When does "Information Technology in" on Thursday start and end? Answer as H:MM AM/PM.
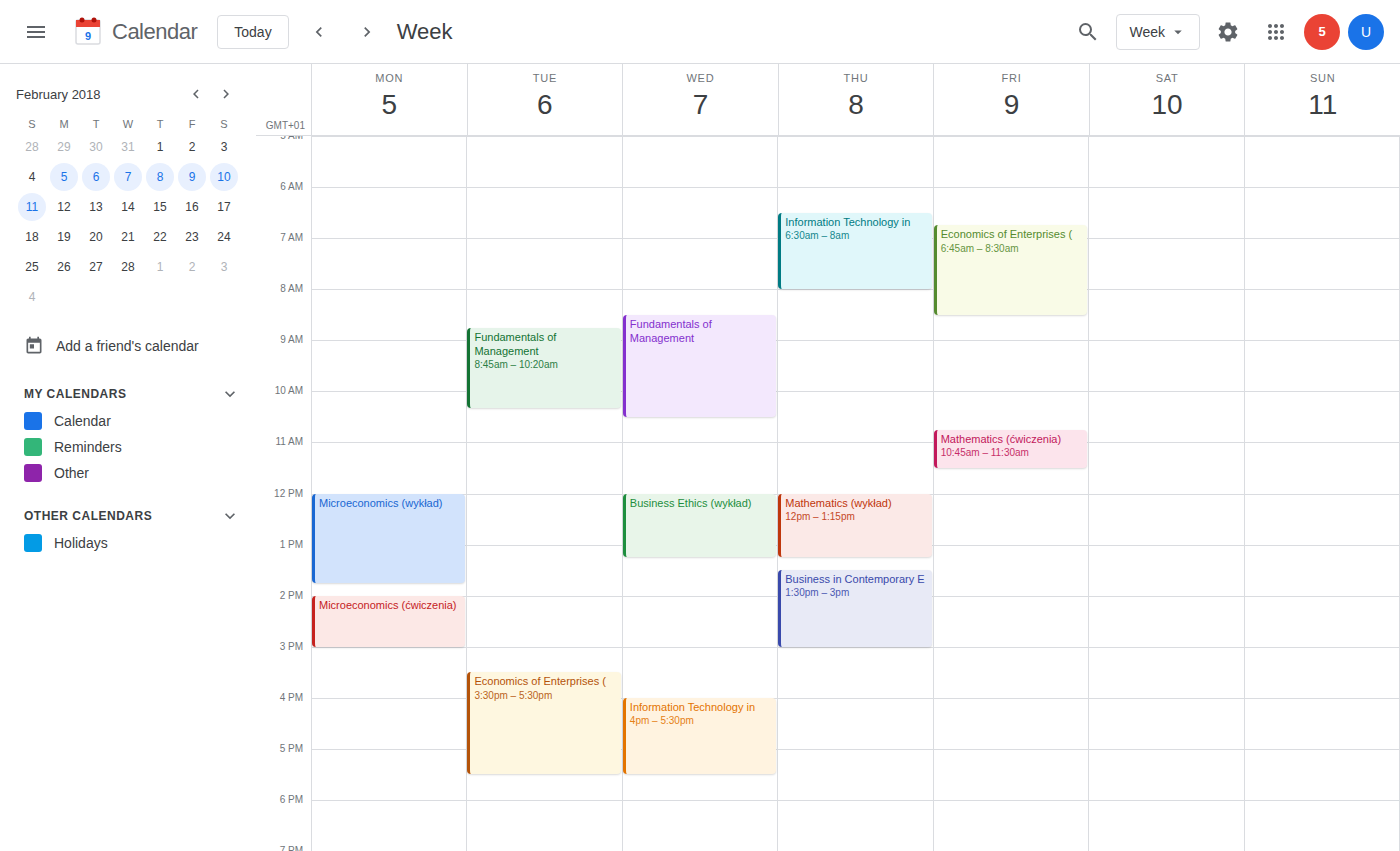
6:30 AM to 8:00 AM